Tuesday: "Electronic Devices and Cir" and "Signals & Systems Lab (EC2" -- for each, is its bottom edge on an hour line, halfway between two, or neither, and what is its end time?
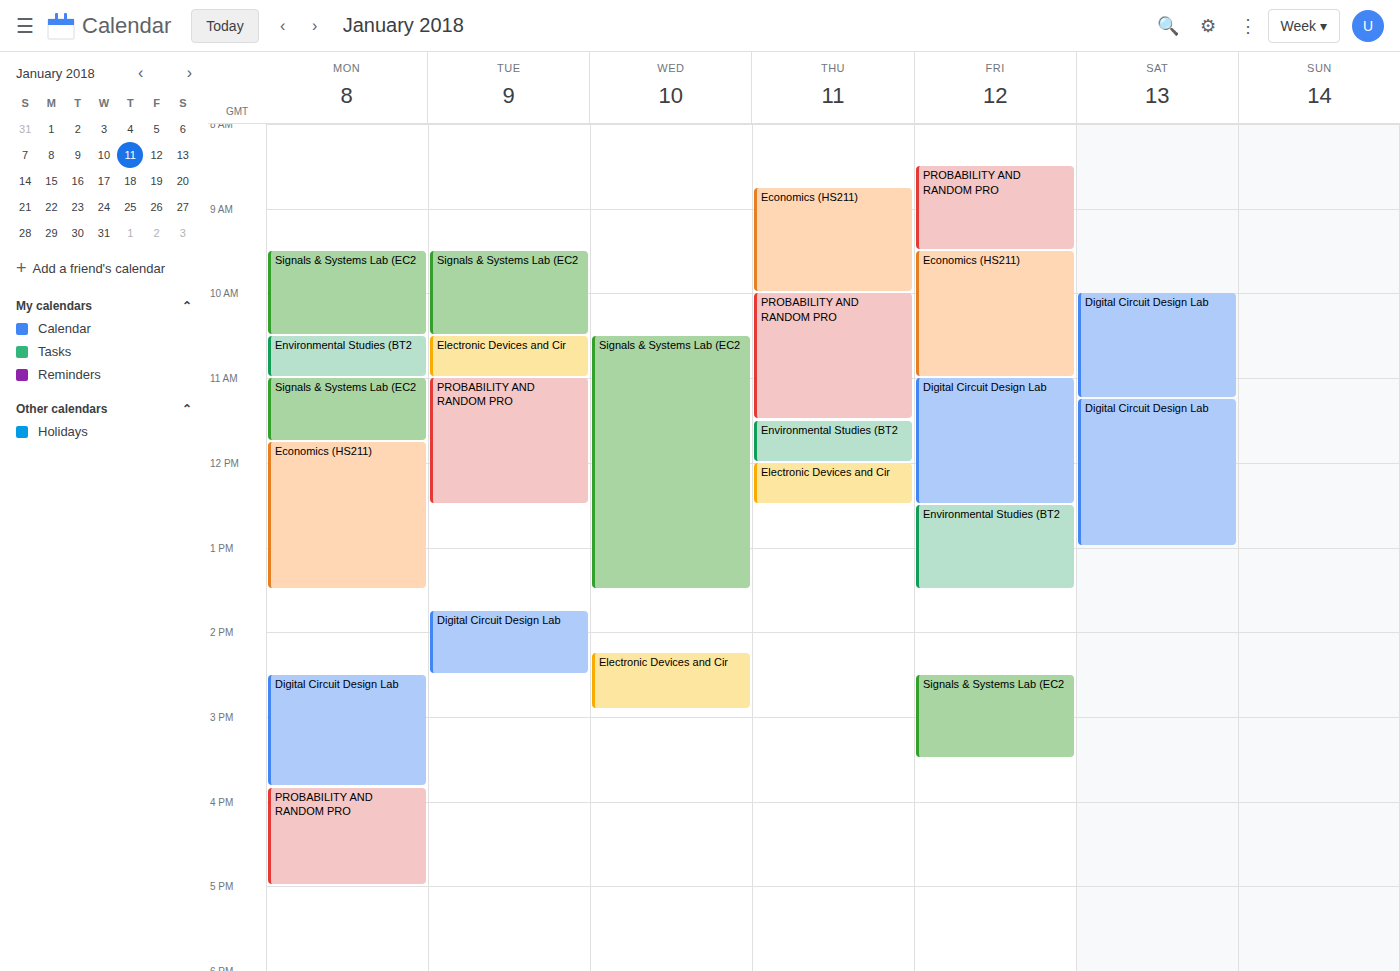
"Electronic Devices and Cir": 11:00, exactly on the 11:00 line. "Signals & Systems Lab (EC2": 10:30, halfway between the 10:00 and 11:00 lines.